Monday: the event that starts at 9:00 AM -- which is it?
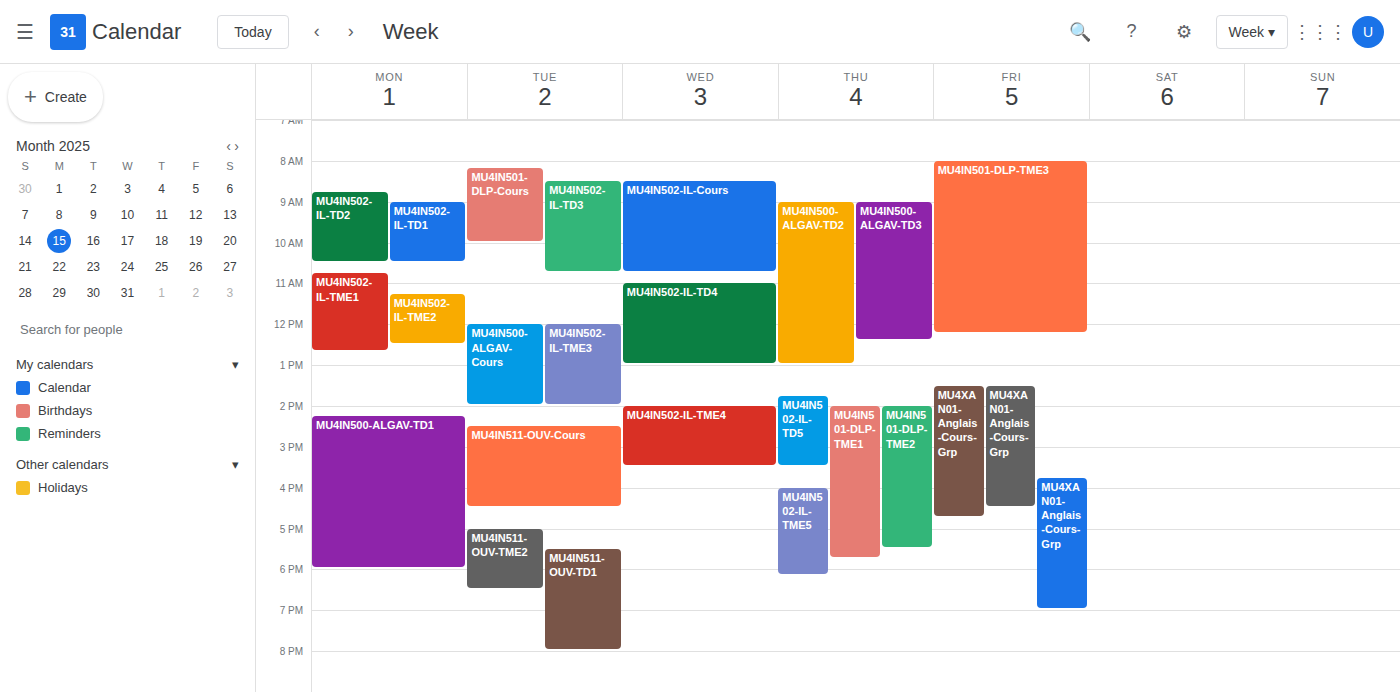
"MU4IN502-IL-TD1"